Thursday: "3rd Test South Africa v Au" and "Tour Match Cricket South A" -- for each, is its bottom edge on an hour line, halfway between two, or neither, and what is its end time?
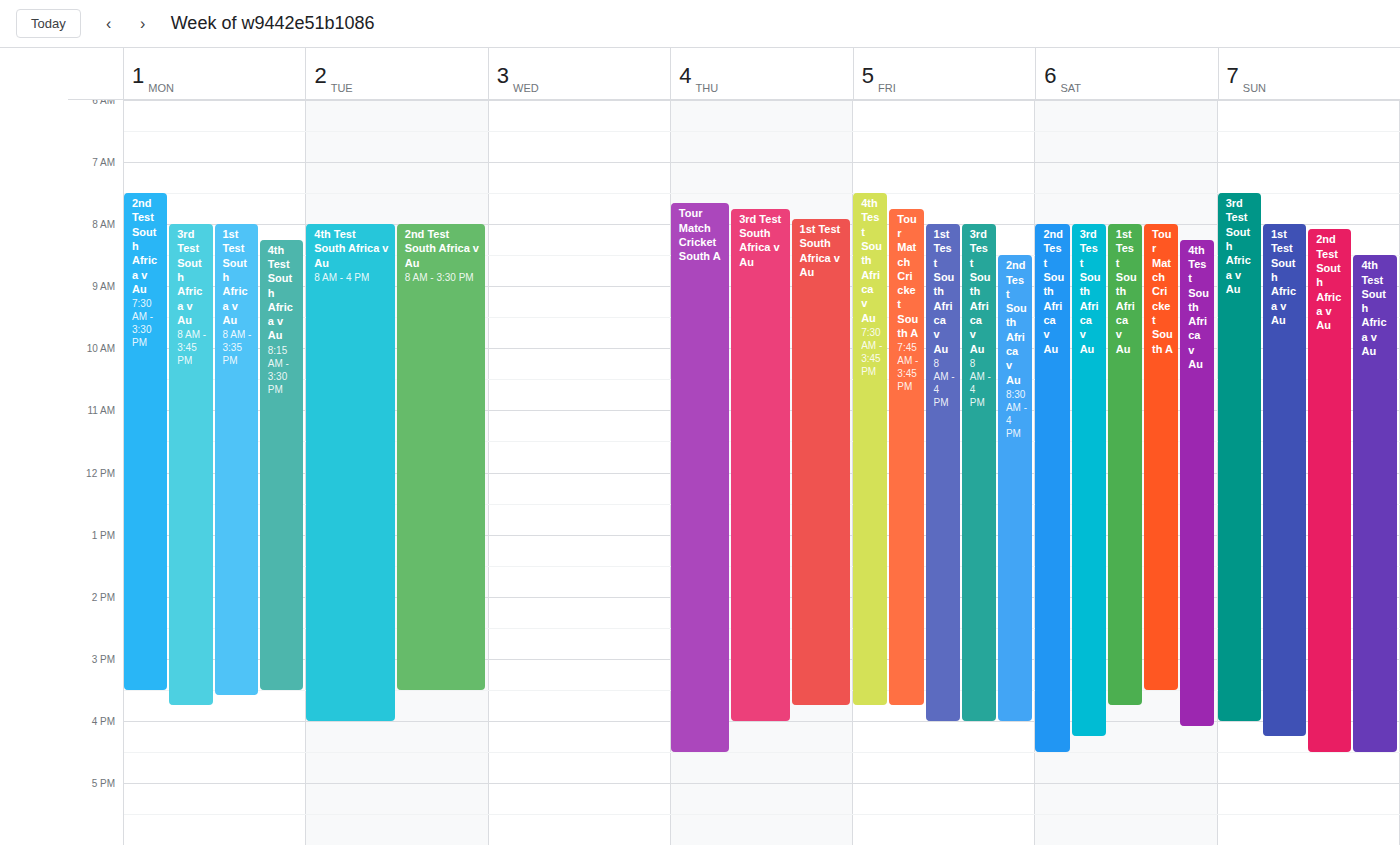
"3rd Test South Africa v Au": 4:00 PM, exactly on the 4 PM line. "Tour Match Cricket South A": 4:30 PM, halfway between the 4 PM and 5 PM lines.